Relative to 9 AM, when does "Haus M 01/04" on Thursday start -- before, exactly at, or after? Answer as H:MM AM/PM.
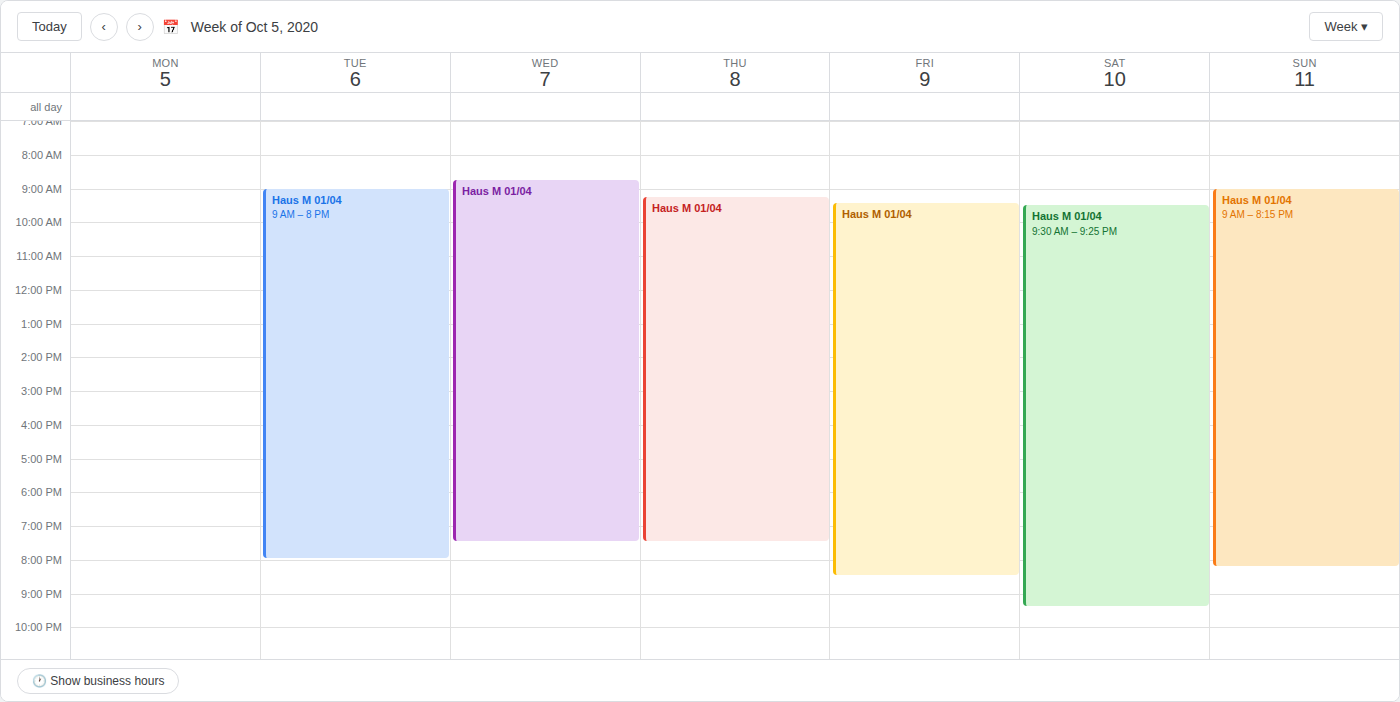
9:15 AM -- after 9 AM, 15 minutes below the 9 AM line.